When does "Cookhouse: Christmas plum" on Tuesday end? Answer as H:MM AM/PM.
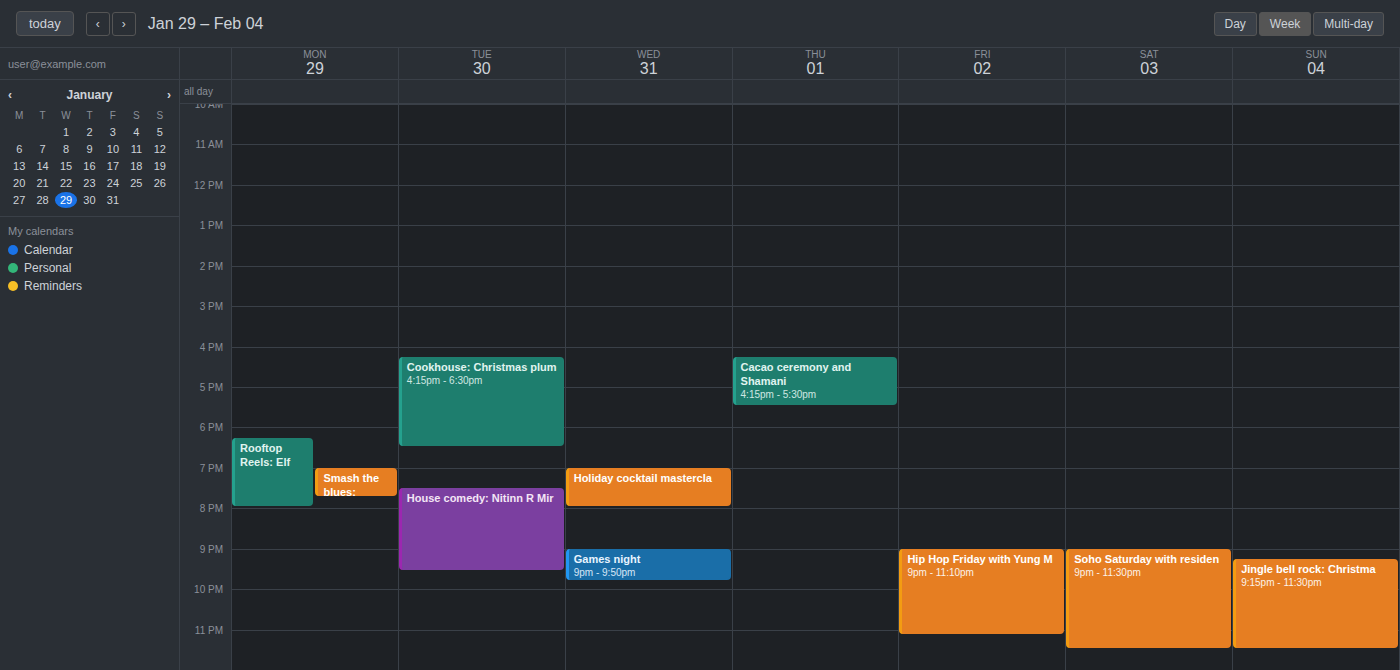
6:30 PM